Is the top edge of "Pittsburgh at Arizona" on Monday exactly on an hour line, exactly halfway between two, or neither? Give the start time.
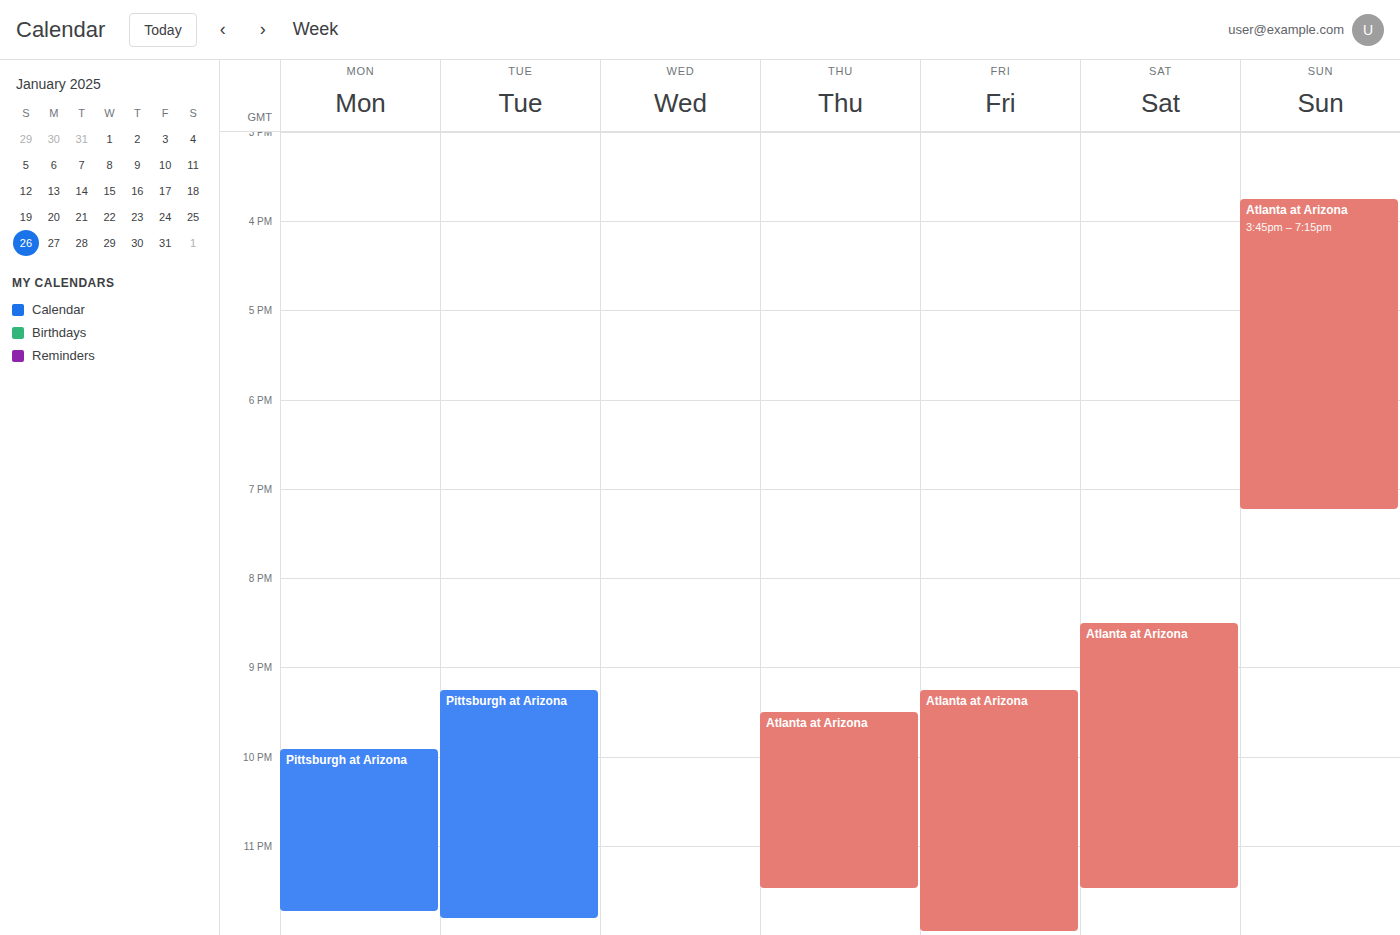
9:55 PM -- neither: 55 minutes below the 9 PM line and 5 minutes above the 10 PM line.